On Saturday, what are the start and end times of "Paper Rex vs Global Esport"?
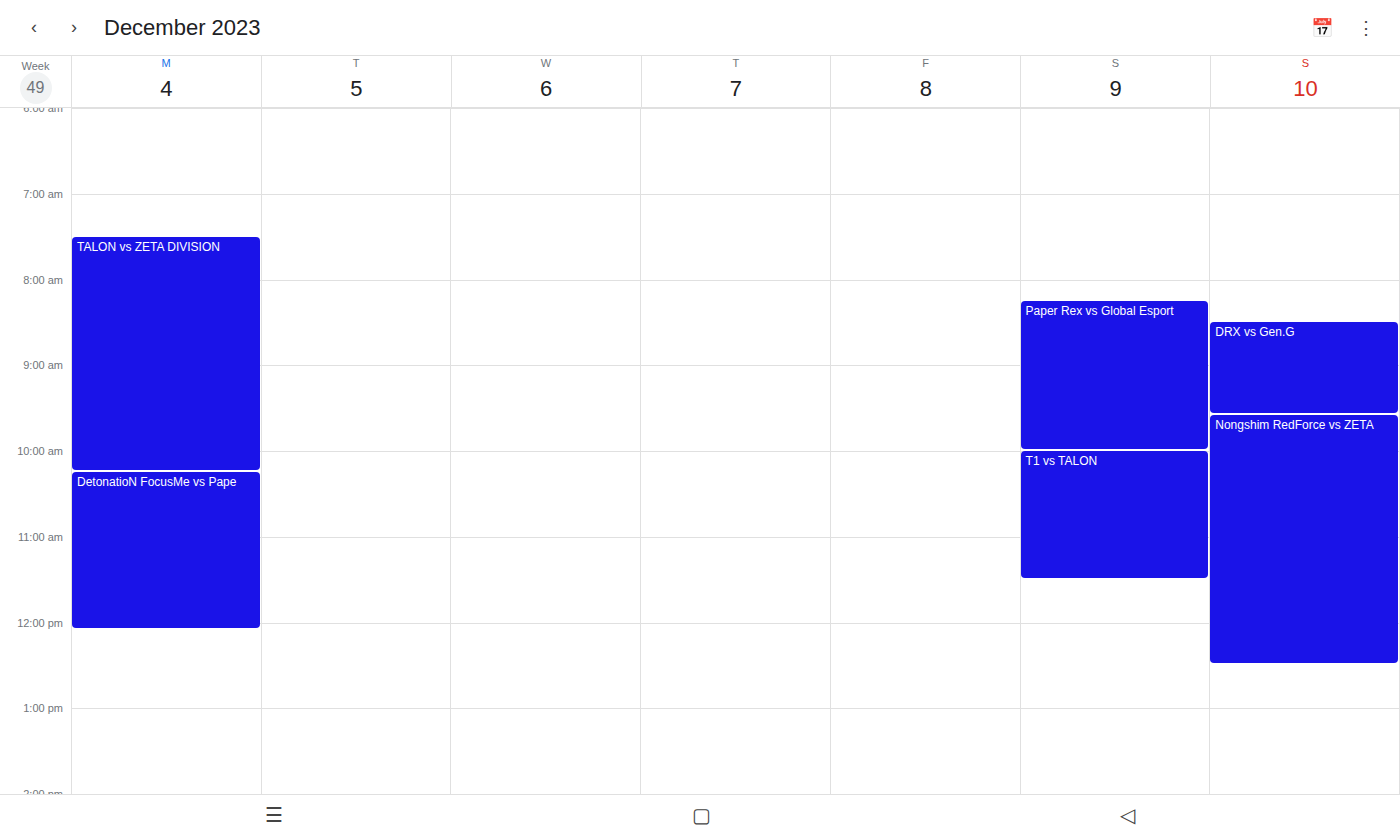
8:15 AM to 10:00 AM